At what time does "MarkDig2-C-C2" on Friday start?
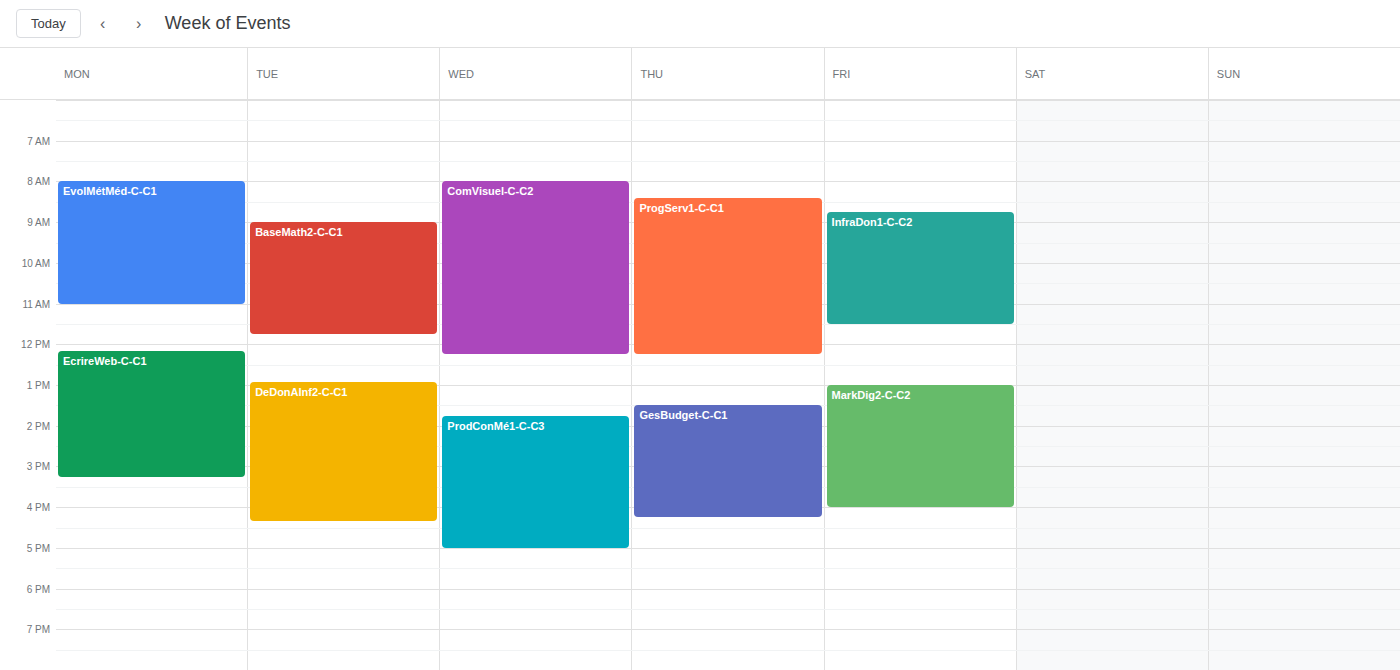
13:00